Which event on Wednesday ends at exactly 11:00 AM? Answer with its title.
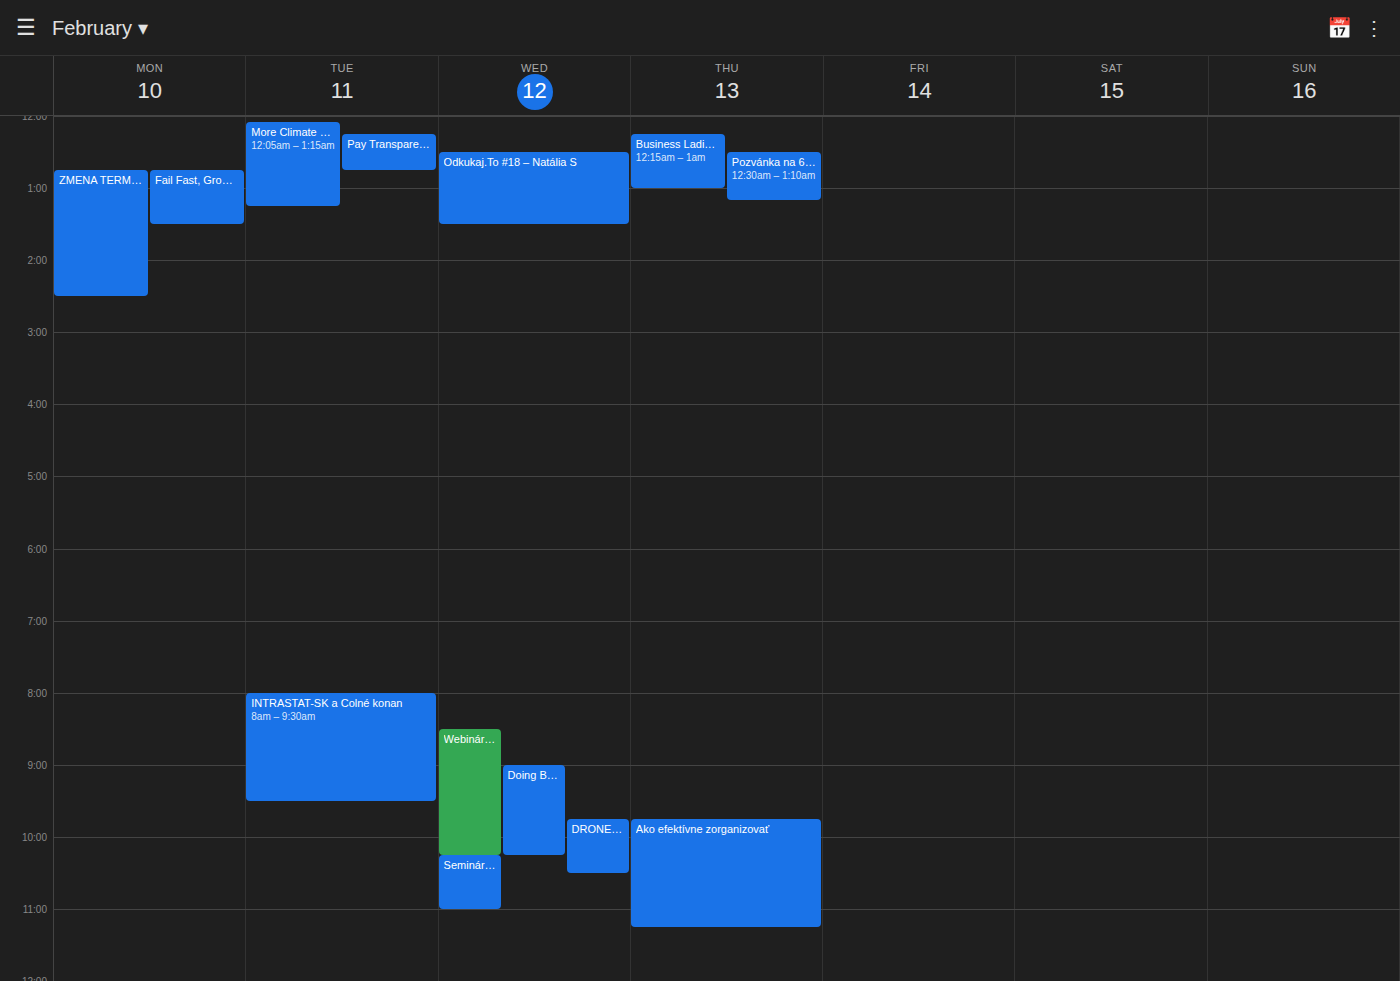
"Seminár: ÚVERY SO ZÁRUKOU"